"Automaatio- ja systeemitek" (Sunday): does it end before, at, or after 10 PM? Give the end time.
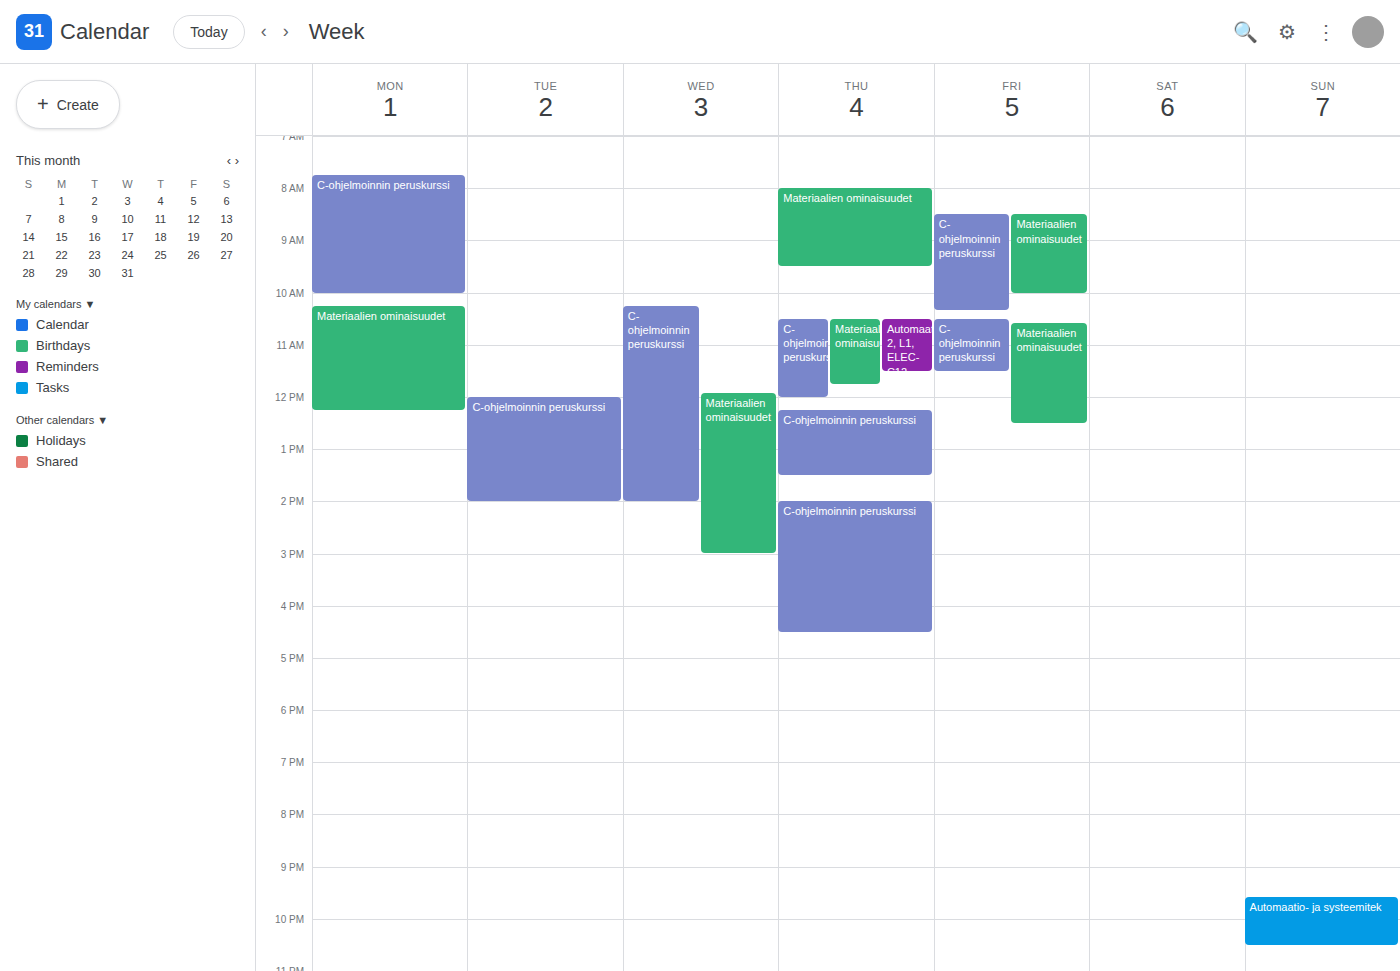
10:30 PM -- after 10 PM, 30 minutes below the 10 PM line.